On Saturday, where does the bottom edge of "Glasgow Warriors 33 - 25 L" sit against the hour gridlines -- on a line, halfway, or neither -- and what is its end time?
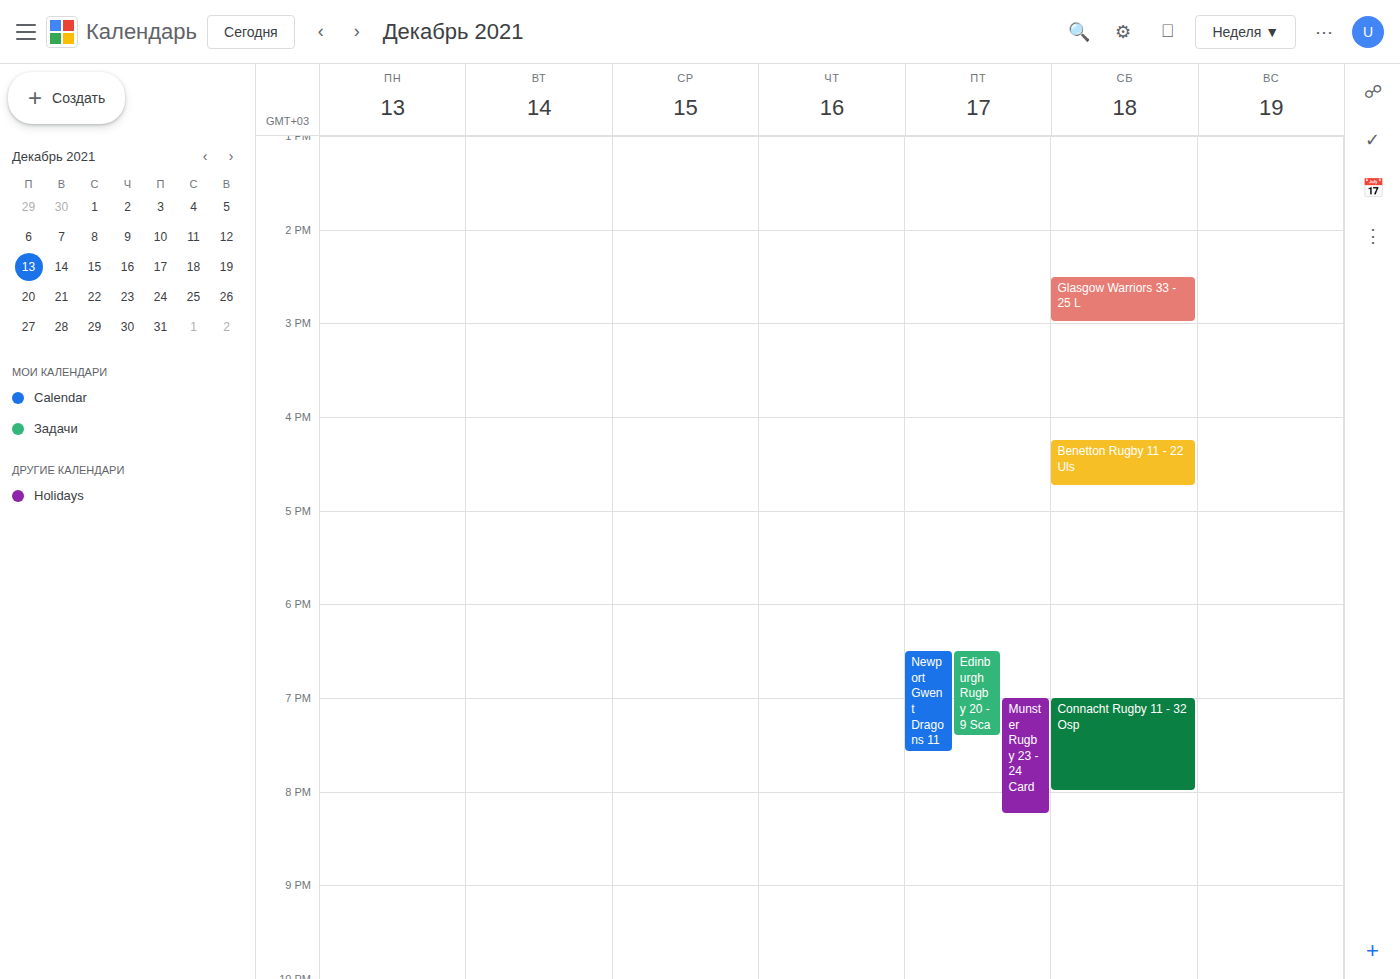
3:00 PM -- exactly on the 3 PM line.